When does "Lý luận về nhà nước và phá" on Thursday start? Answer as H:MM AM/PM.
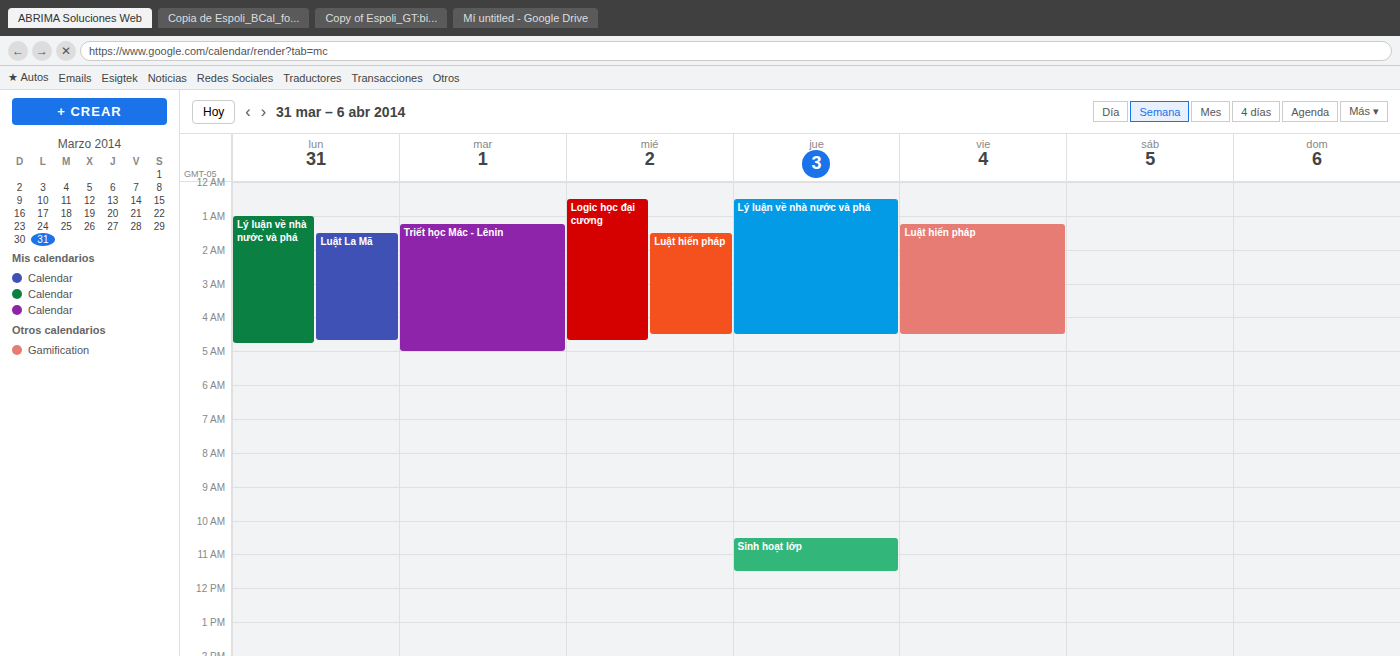
12:30 AM